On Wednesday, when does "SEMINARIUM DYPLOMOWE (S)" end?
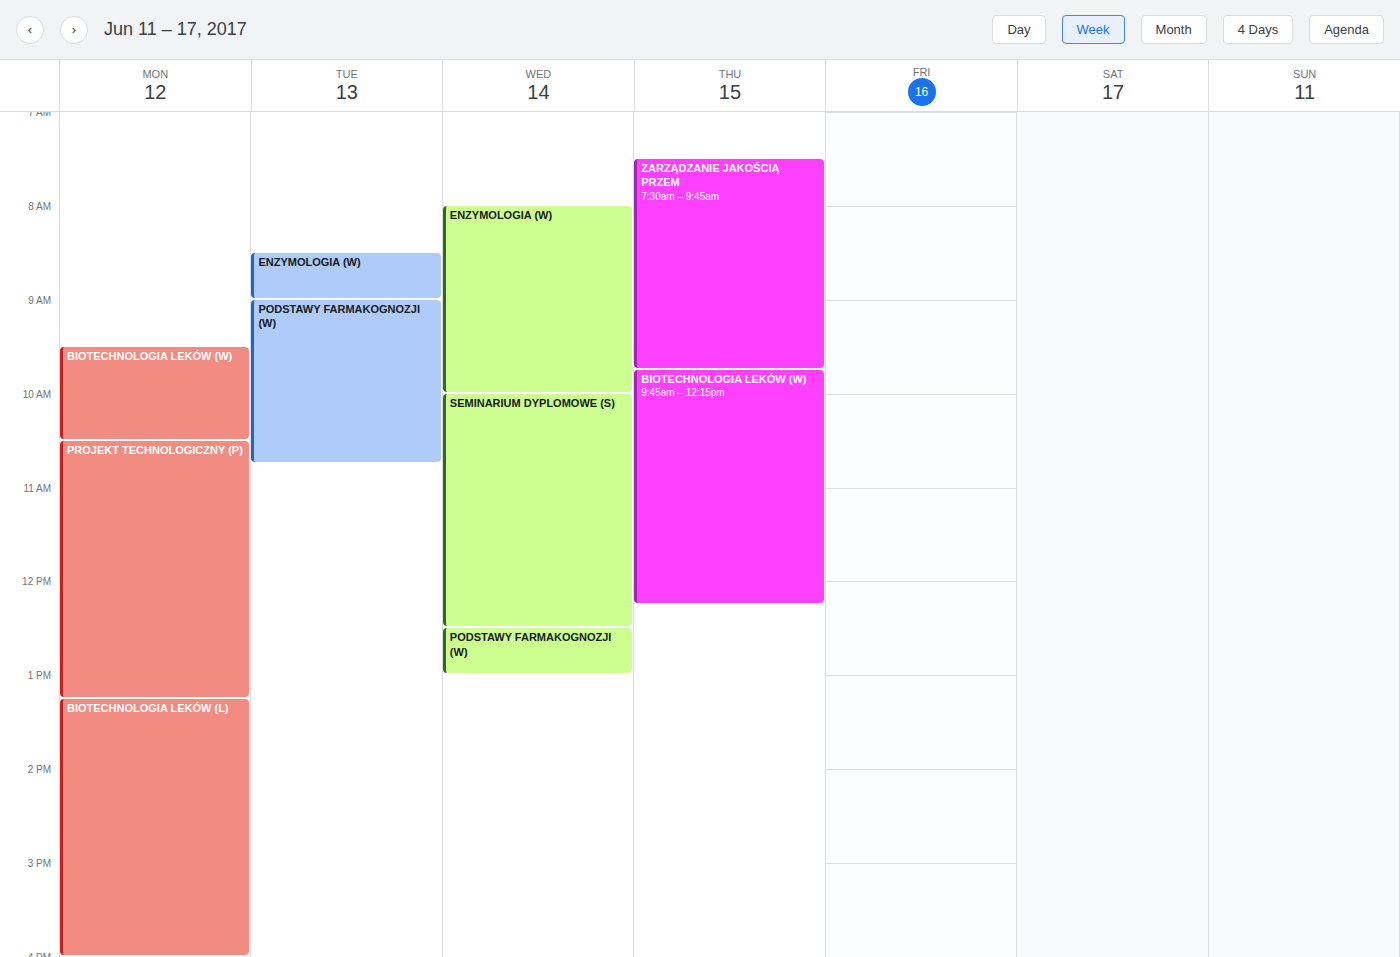
12:30 PM